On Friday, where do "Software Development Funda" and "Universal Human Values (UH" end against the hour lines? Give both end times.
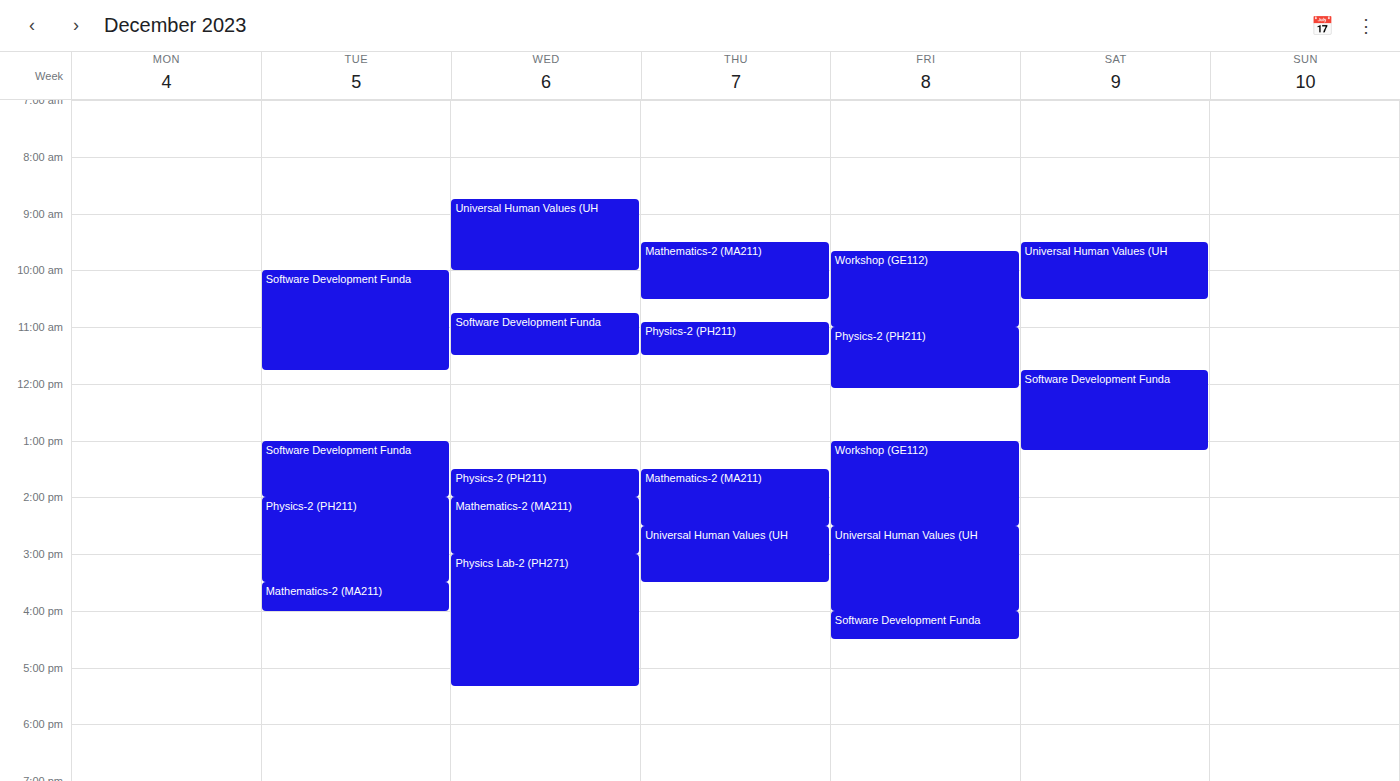
"Software Development Funda": 4:30 PM, halfway between the 4 PM and 5 PM lines. "Universal Human Values (UH": 4:00 PM, exactly on the 4 PM line.